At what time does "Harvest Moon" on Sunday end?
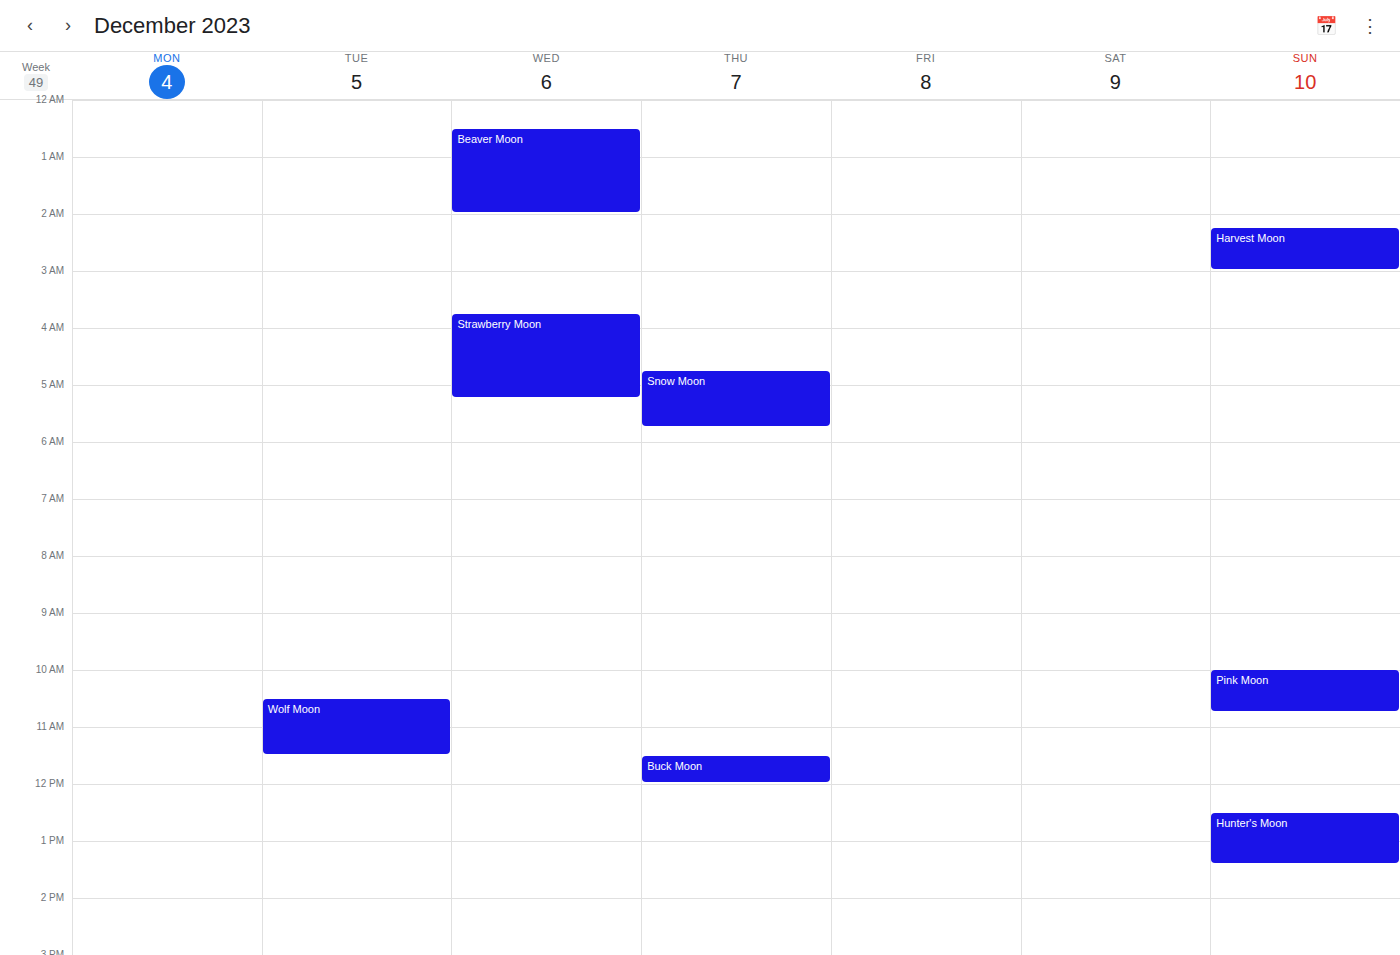
3:00 AM